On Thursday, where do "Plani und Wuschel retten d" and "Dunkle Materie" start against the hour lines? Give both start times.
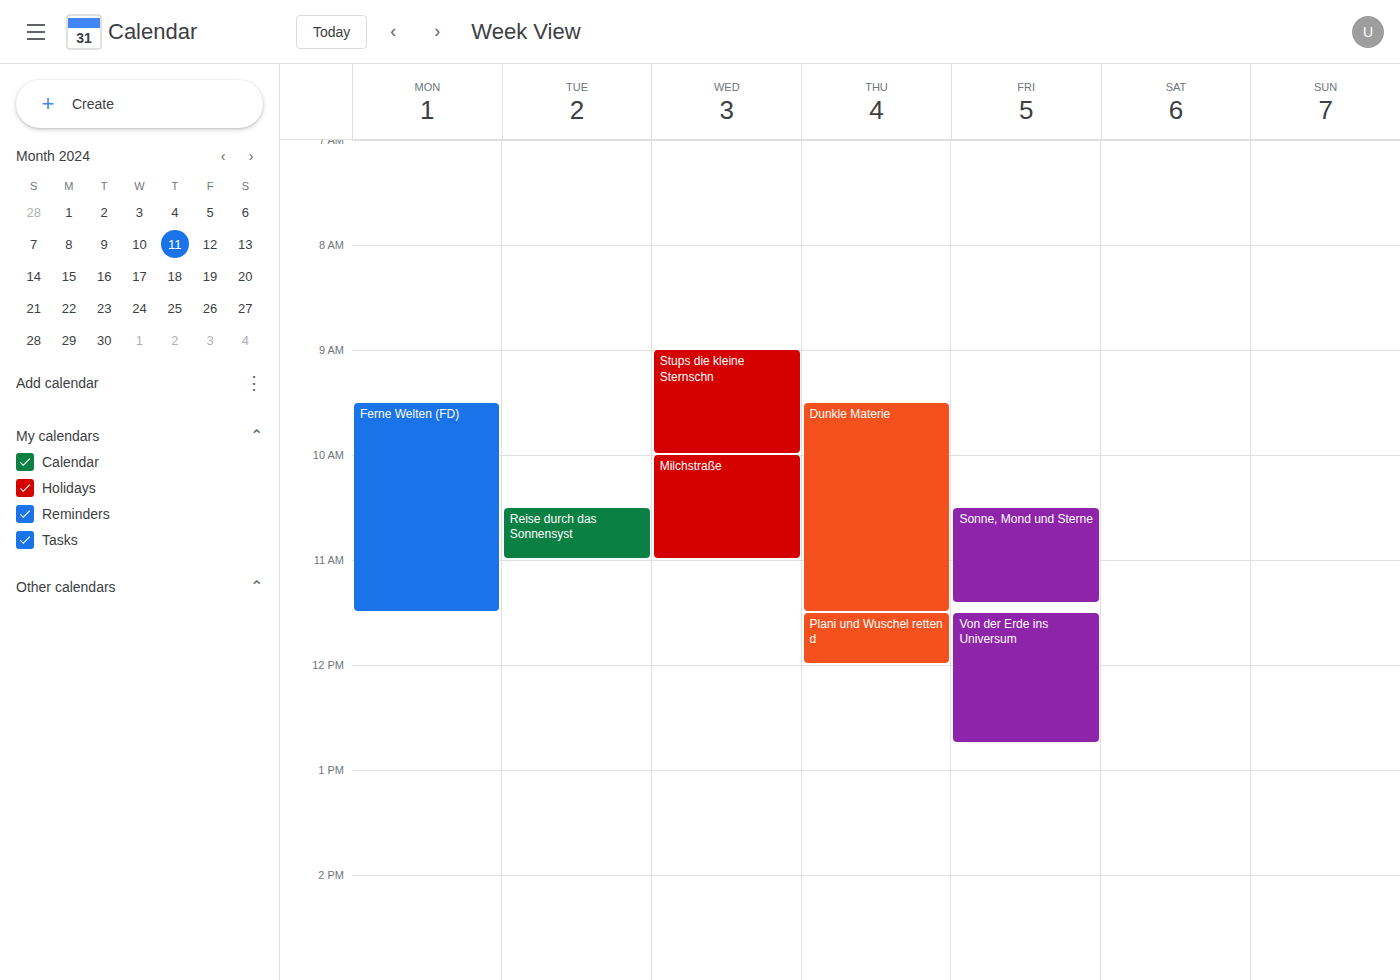
"Plani und Wuschel retten d": 11:30 AM, halfway between the 11 AM and 12 PM lines. "Dunkle Materie": 9:30 AM, halfway between the 9 AM and 10 AM lines.